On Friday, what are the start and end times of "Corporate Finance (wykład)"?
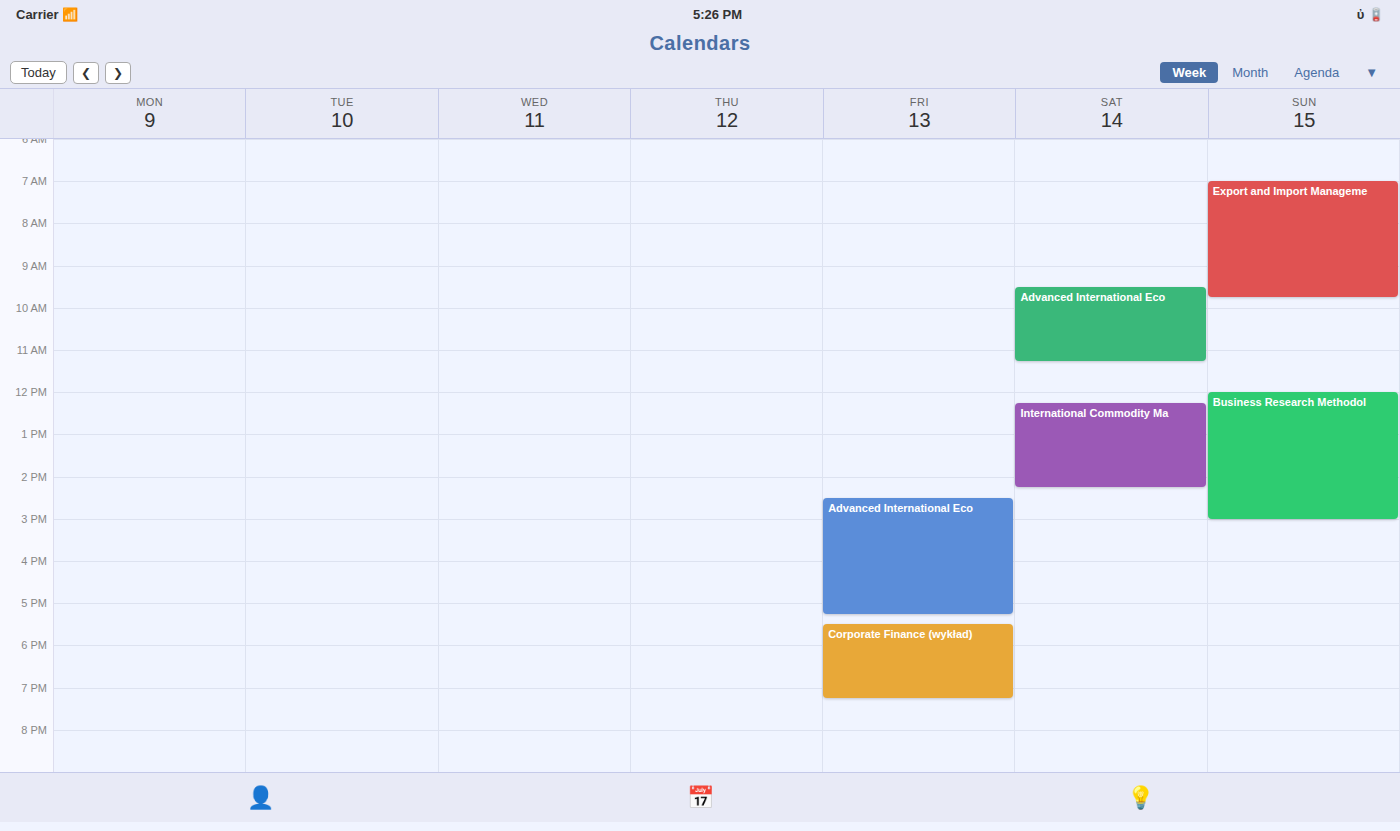
5:30 PM to 7:15 PM